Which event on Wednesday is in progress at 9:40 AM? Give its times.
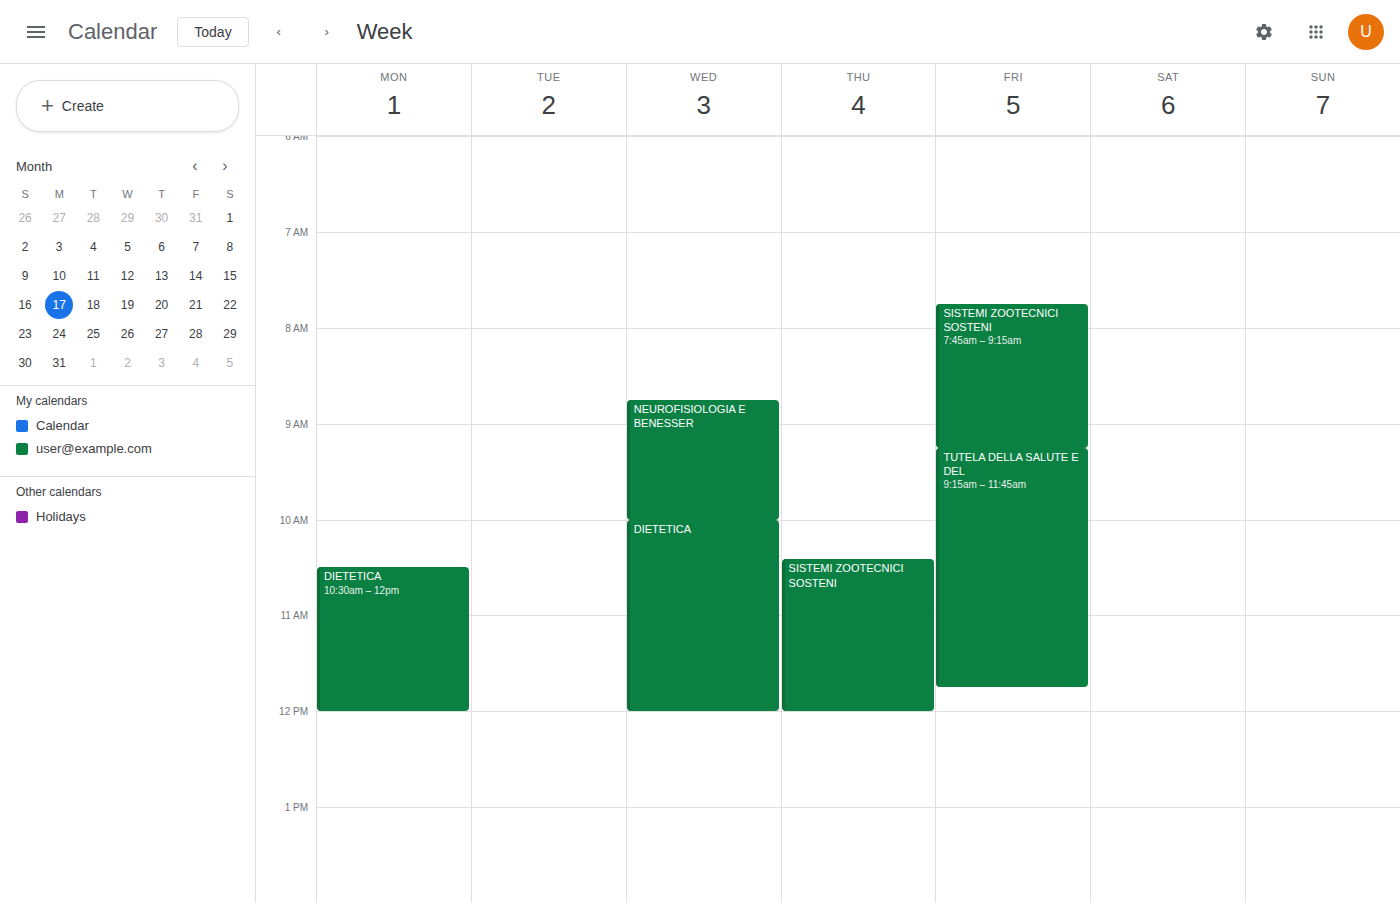
"NEUROFISIOLOGIA E BENESSER", 8:45 AM to 10:00 AM